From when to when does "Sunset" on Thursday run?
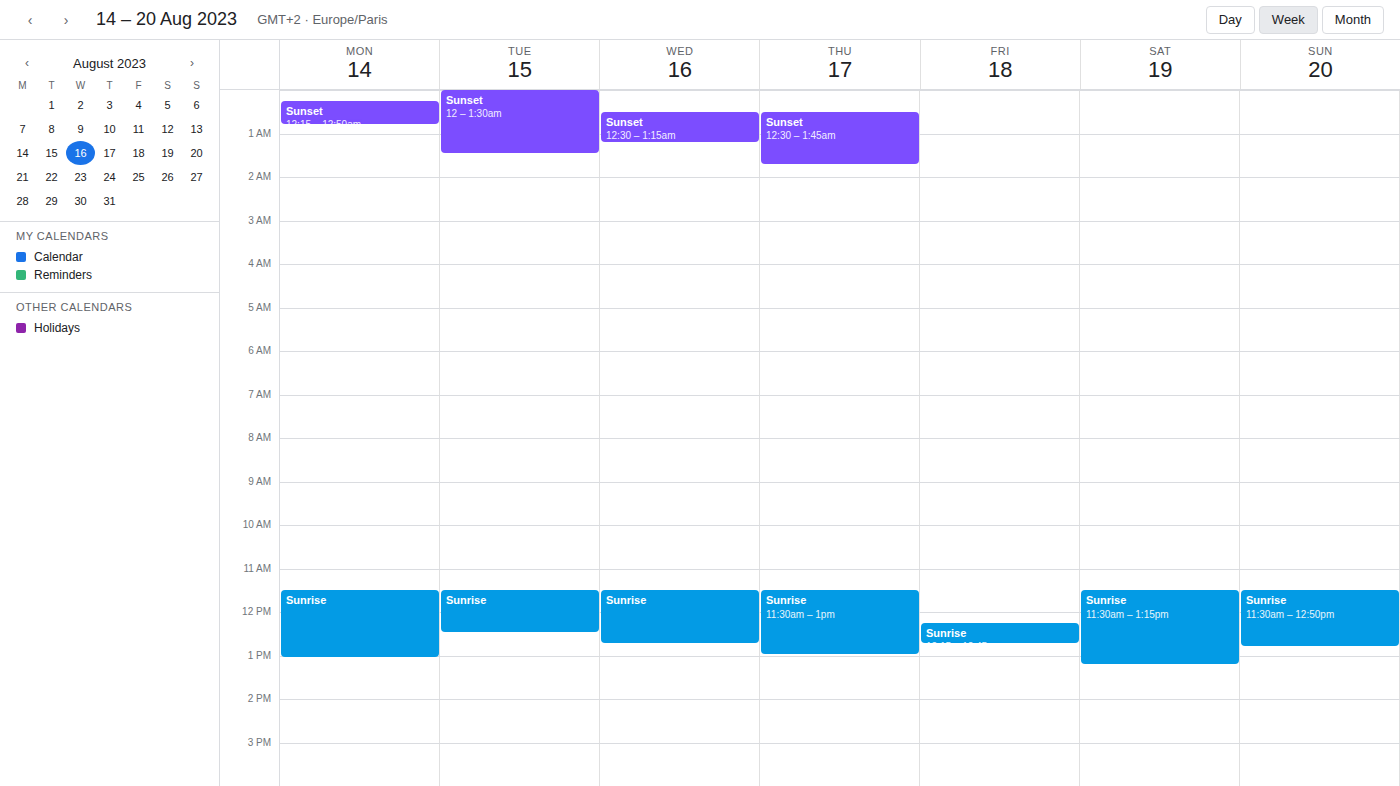
12:30 AM to 1:45 AM